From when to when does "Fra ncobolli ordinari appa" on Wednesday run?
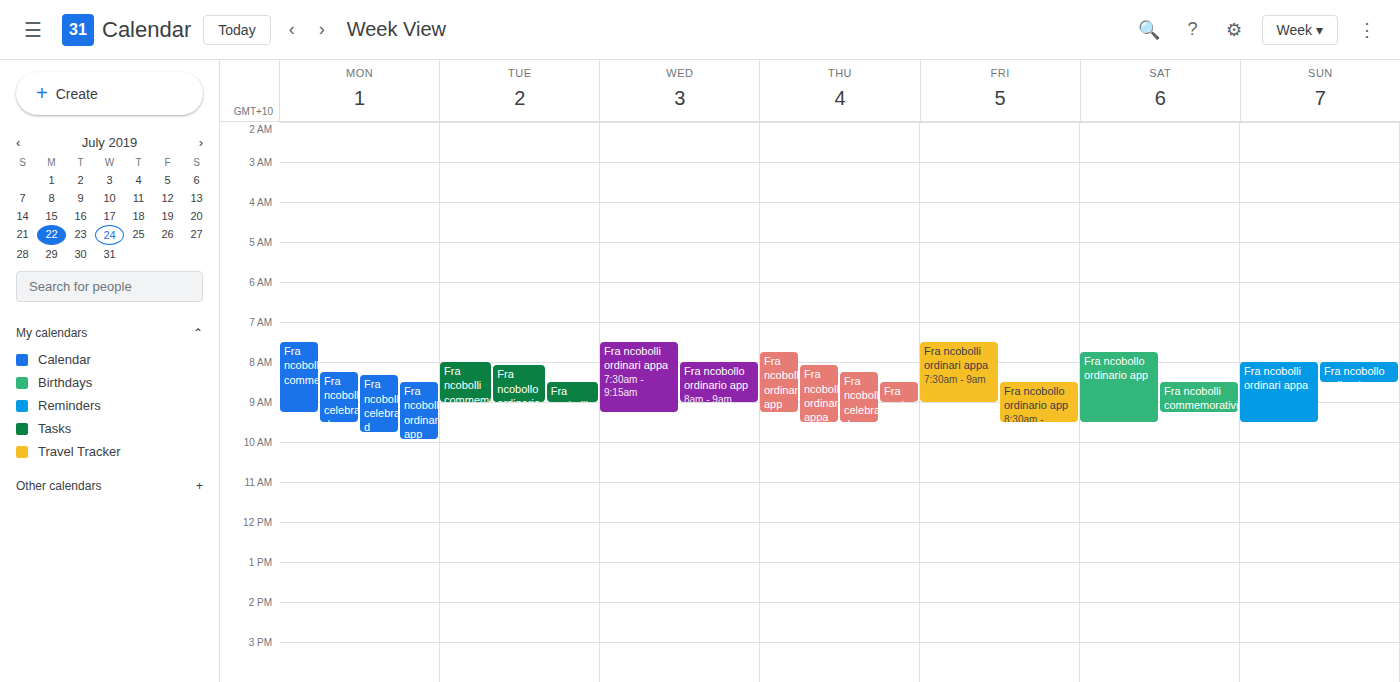
7:30 AM to 9:15 AM